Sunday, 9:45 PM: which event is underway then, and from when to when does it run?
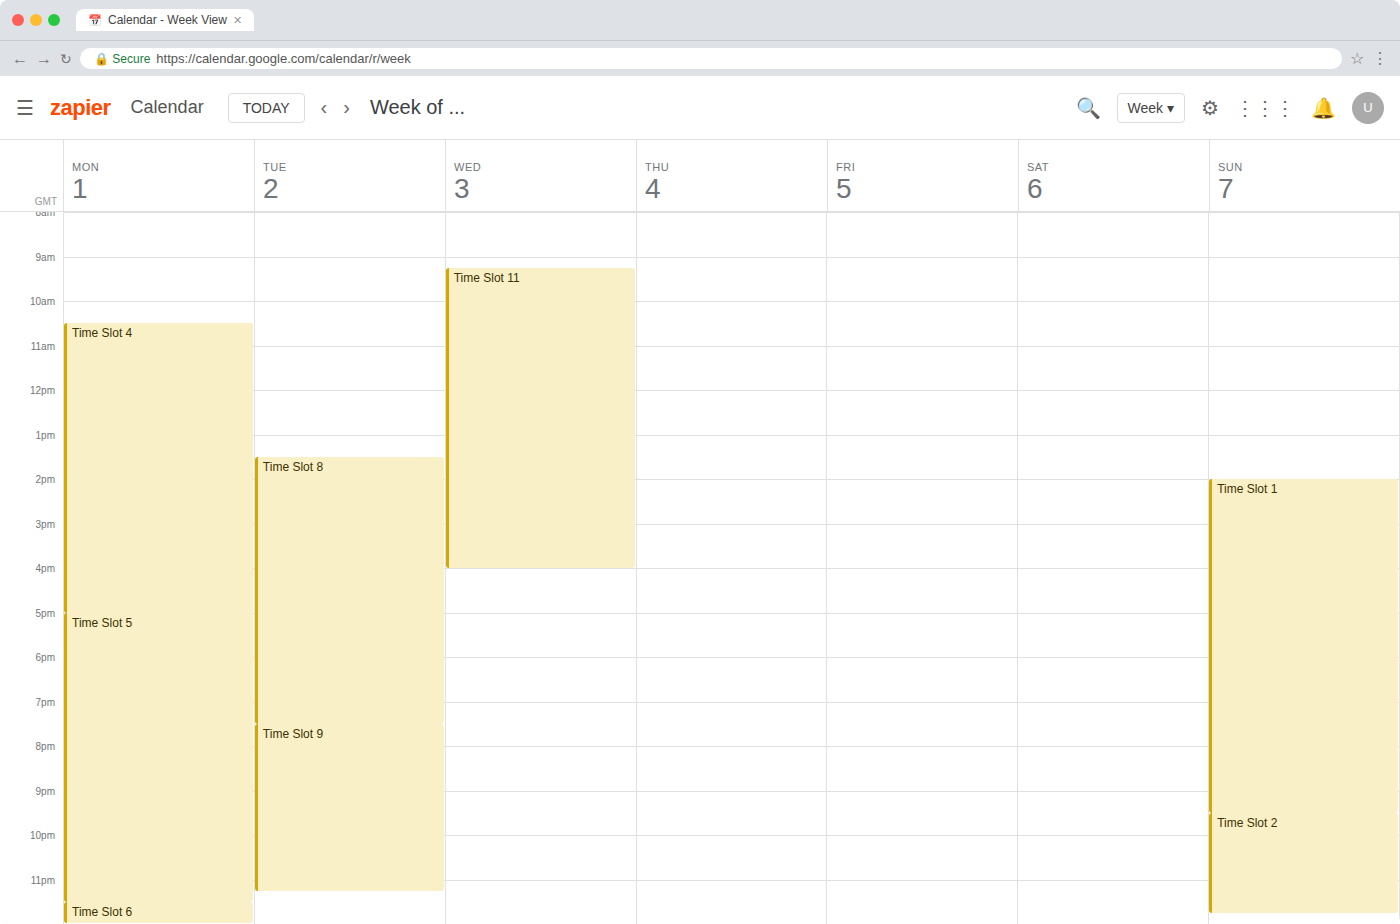
"Time Slot 2", 9:30 PM to 11:45 PM